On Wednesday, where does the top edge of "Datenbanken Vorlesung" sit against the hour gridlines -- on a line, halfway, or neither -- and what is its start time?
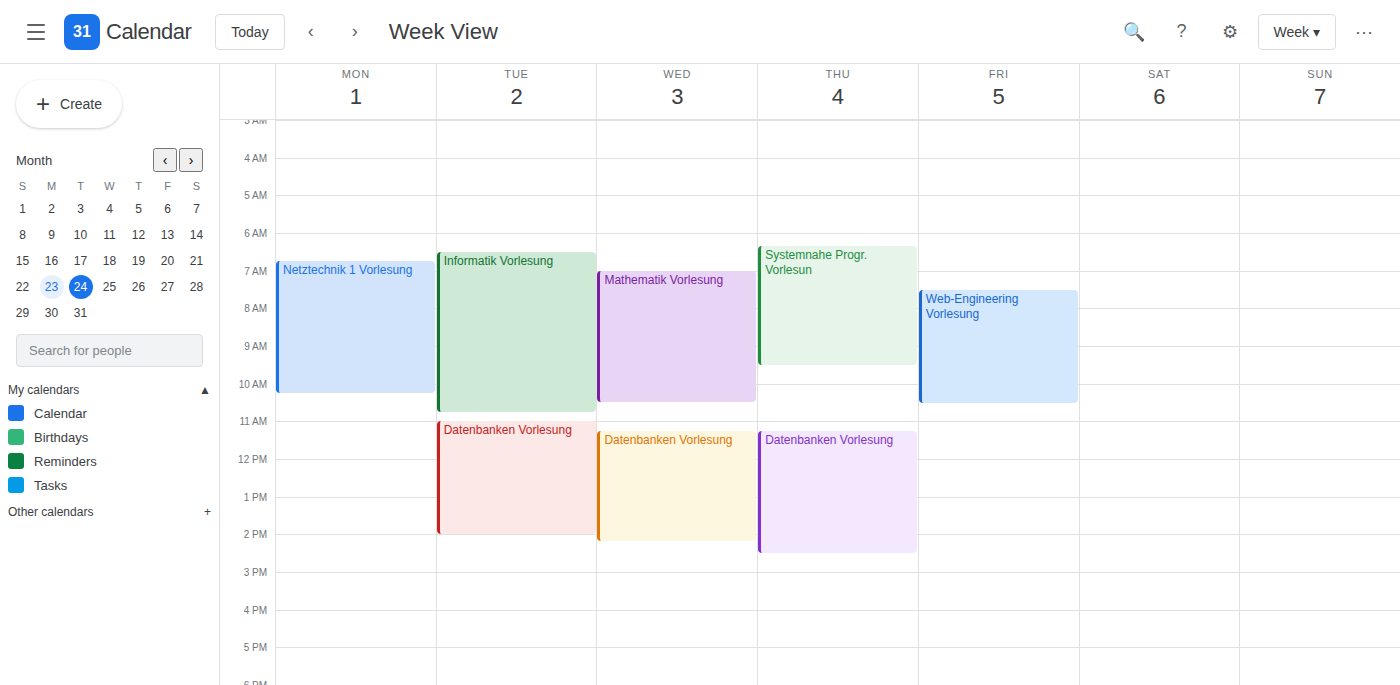
11:15 AM -- neither: a quarter of the way from the 11 AM line to the 12 PM line.